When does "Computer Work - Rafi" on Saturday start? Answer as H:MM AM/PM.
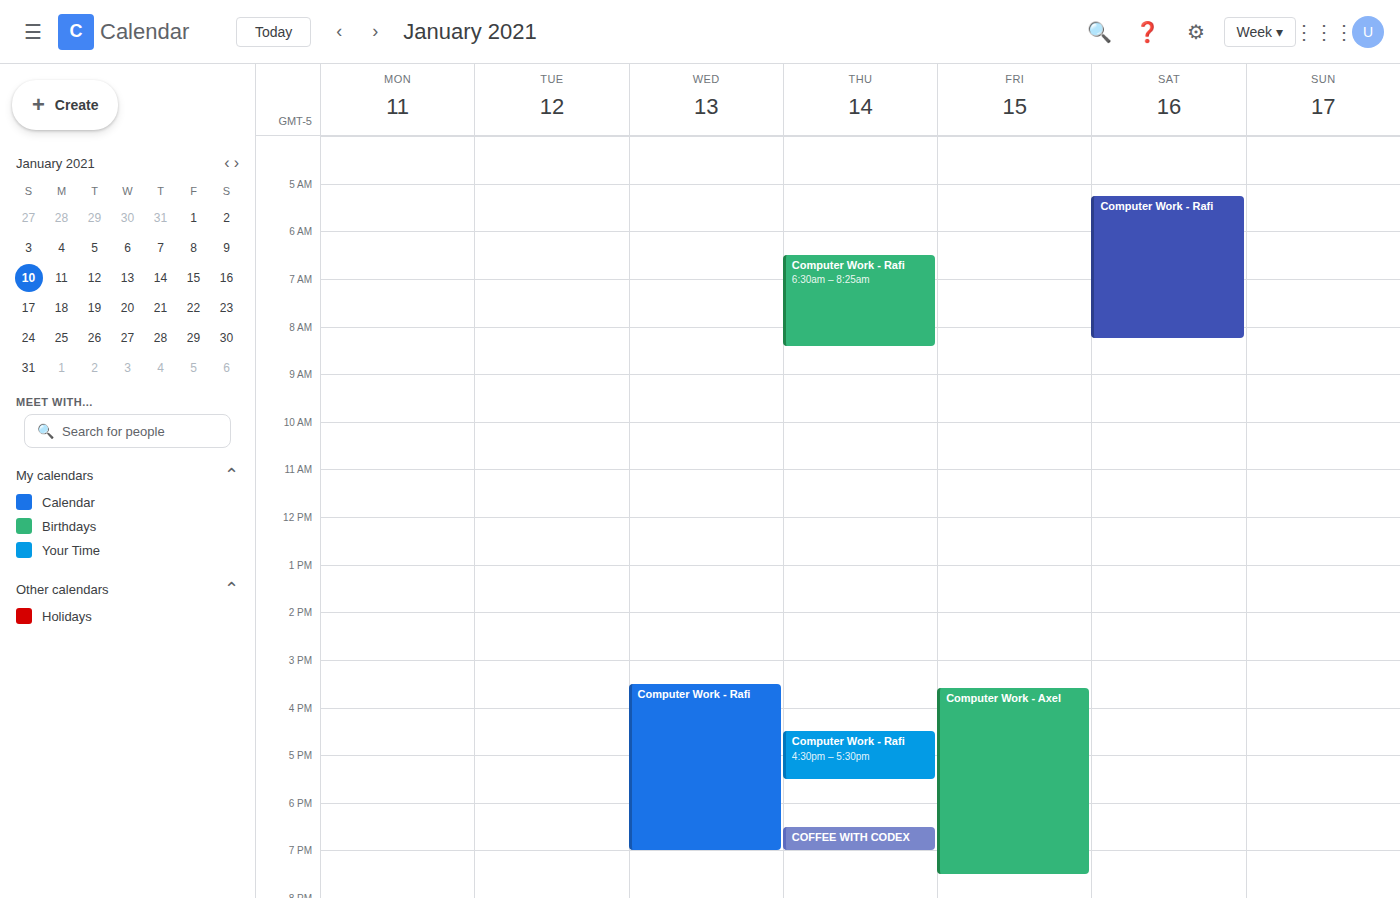
5:15 AM